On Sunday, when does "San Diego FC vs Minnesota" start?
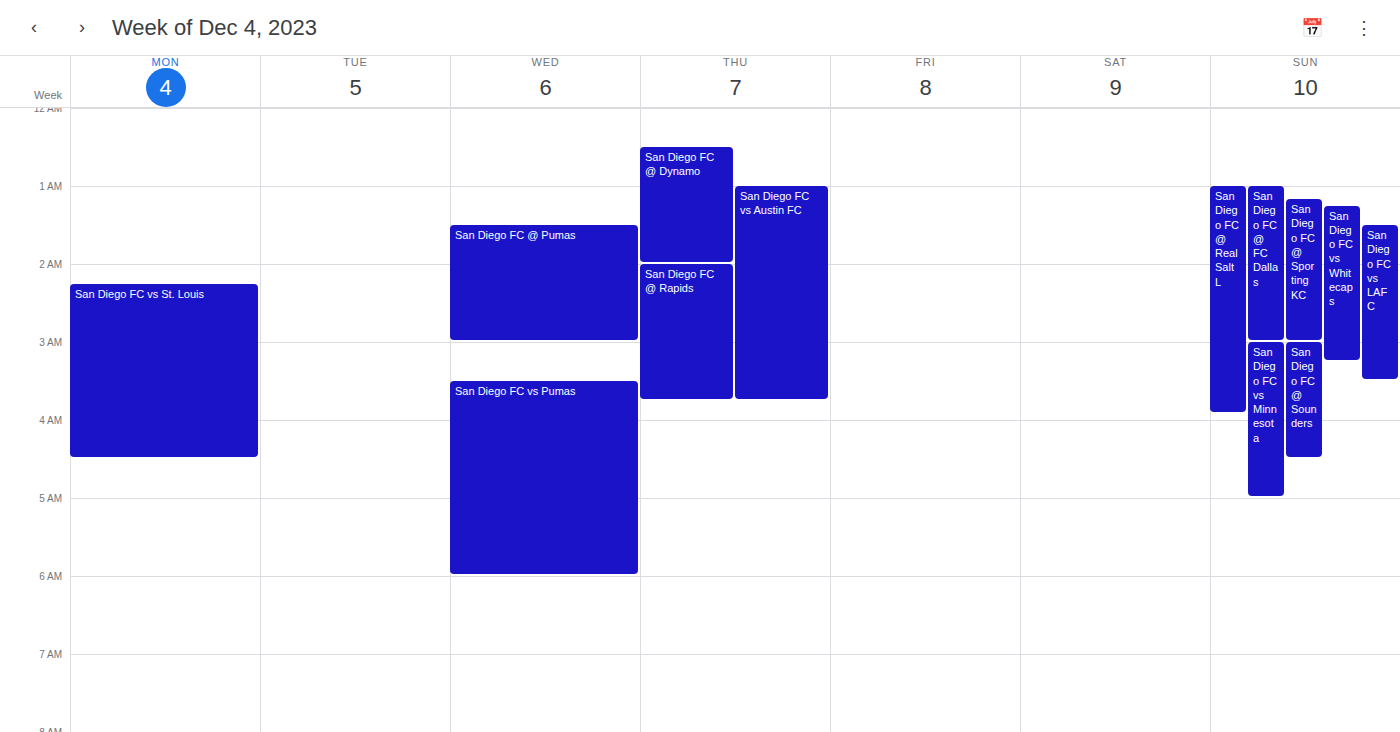
3:00 AM